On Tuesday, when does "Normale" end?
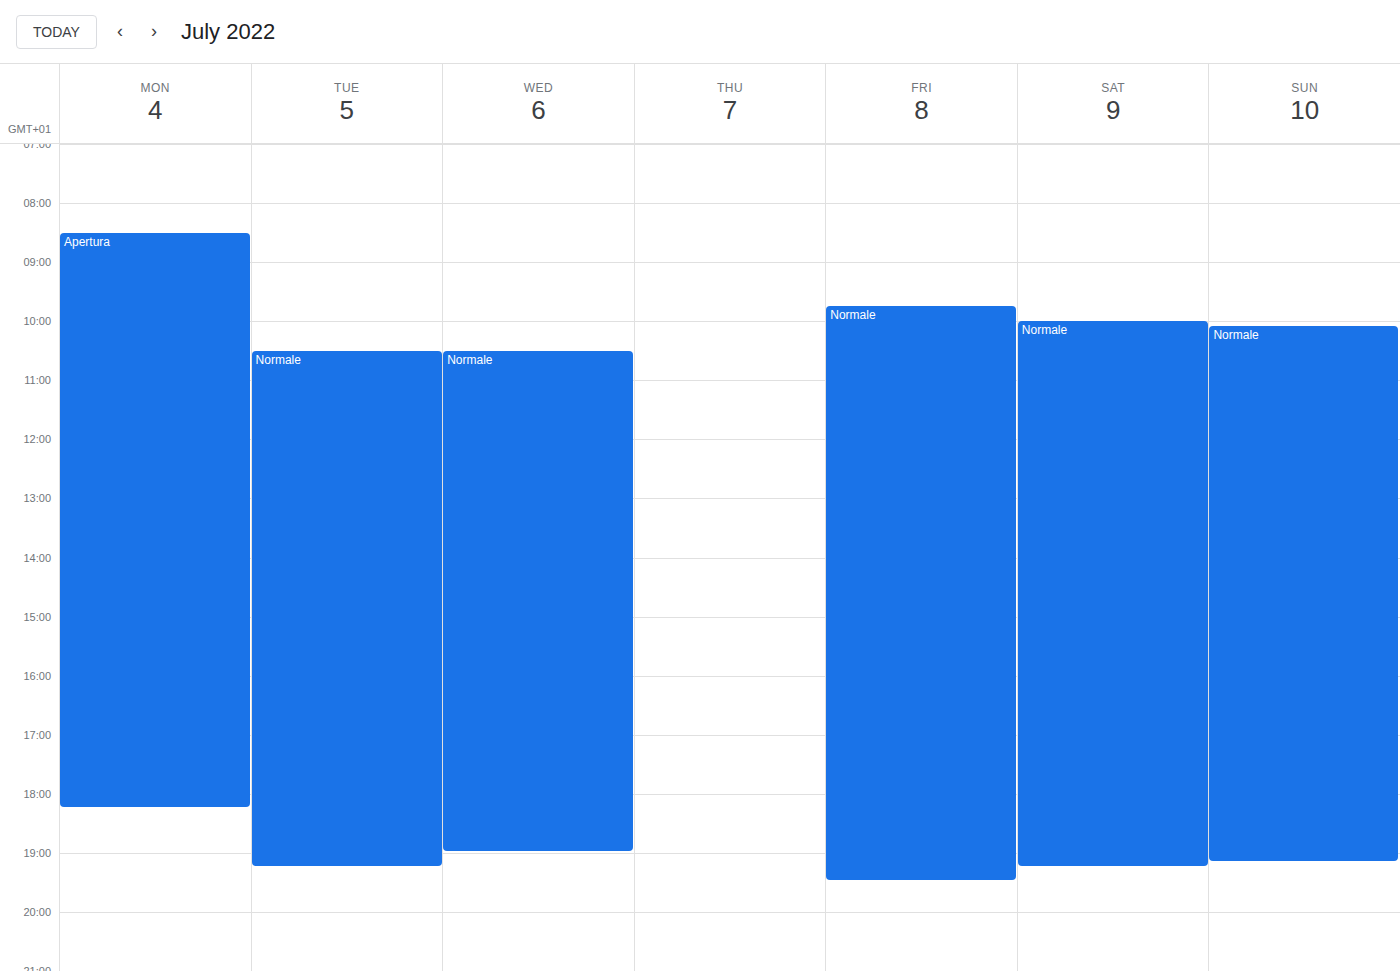
7:15 PM